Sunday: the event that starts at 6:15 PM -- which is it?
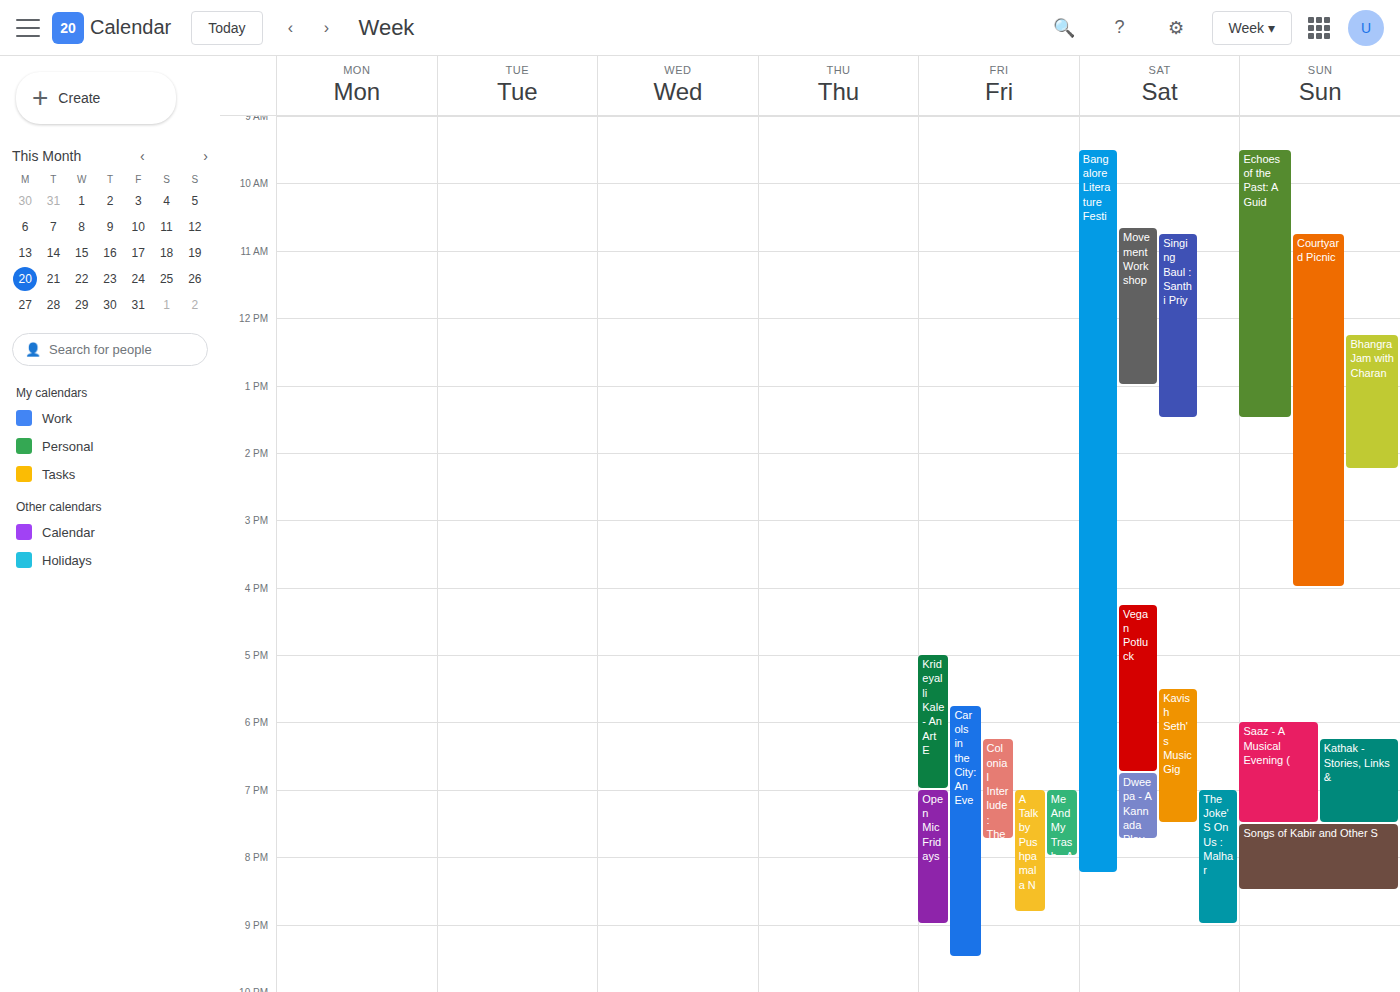
"Kathak - Stories, Links &"